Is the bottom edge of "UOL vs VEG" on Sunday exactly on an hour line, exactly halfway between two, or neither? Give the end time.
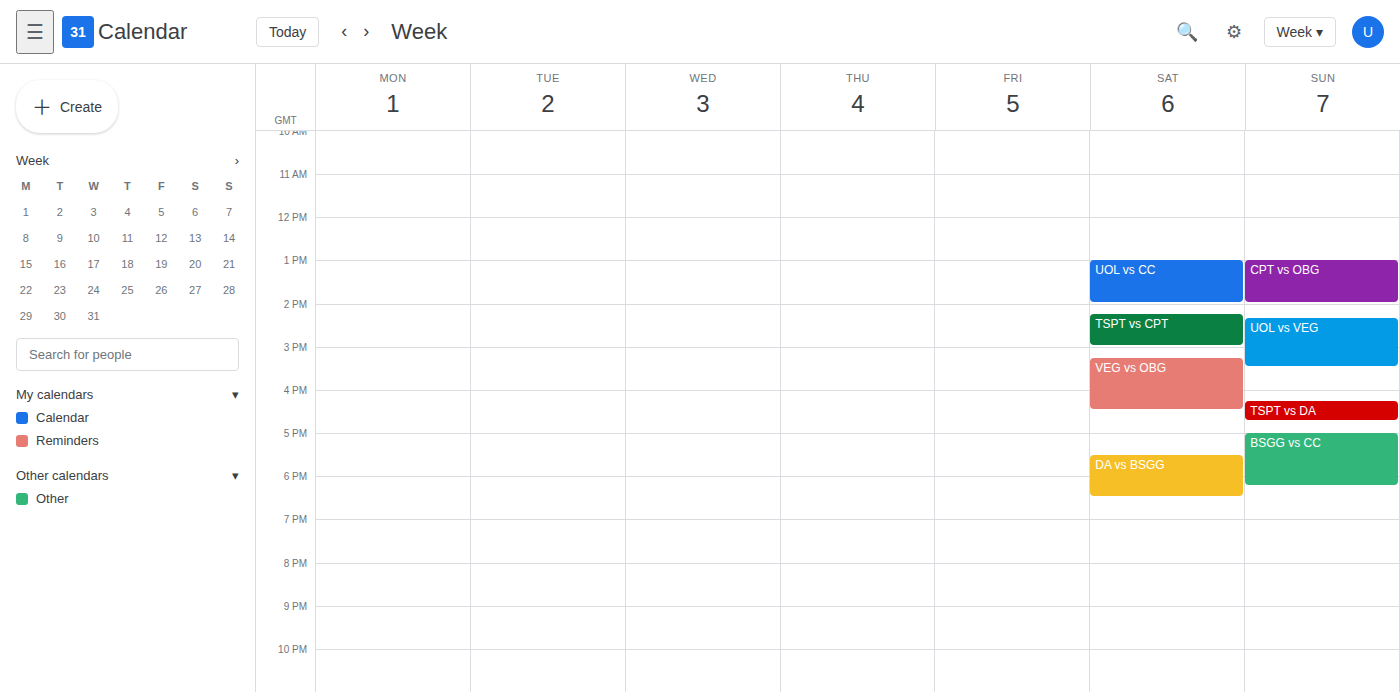
3:30 PM -- halfway between the 3 PM and 4 PM lines.